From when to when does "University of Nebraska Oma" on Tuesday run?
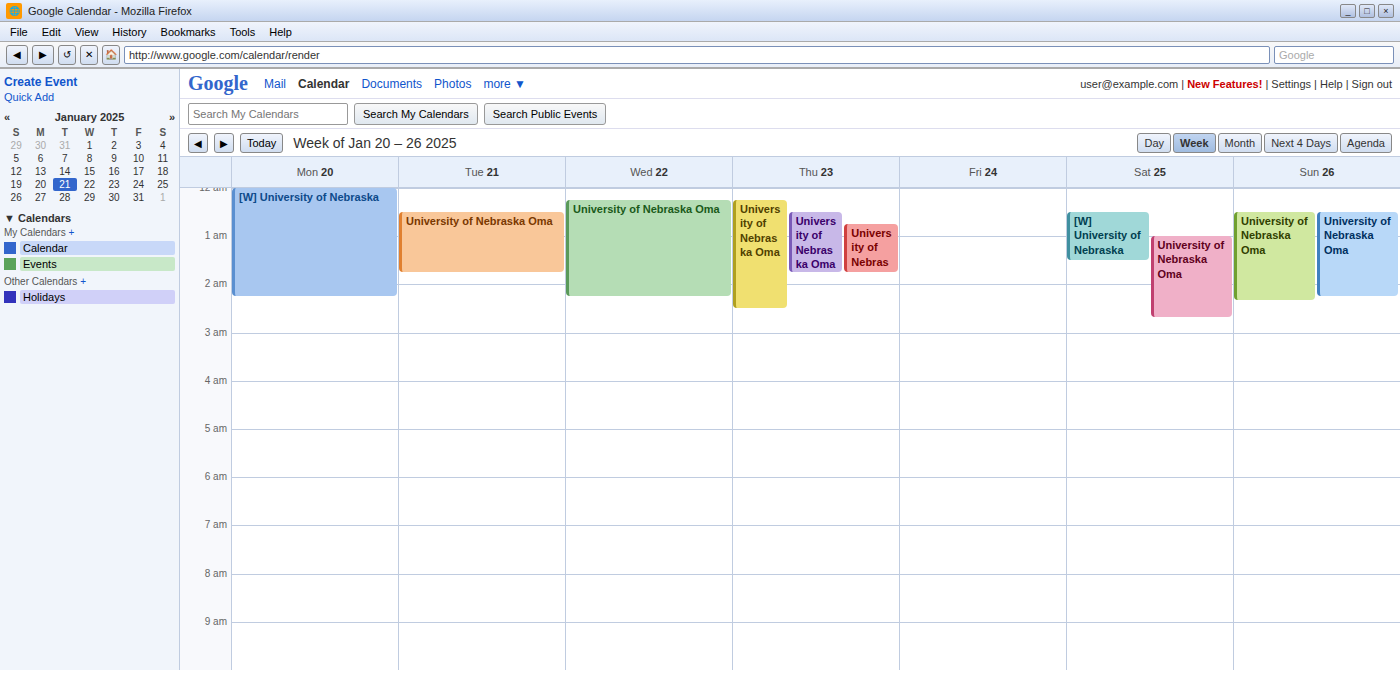
12:30 AM to 1:45 AM